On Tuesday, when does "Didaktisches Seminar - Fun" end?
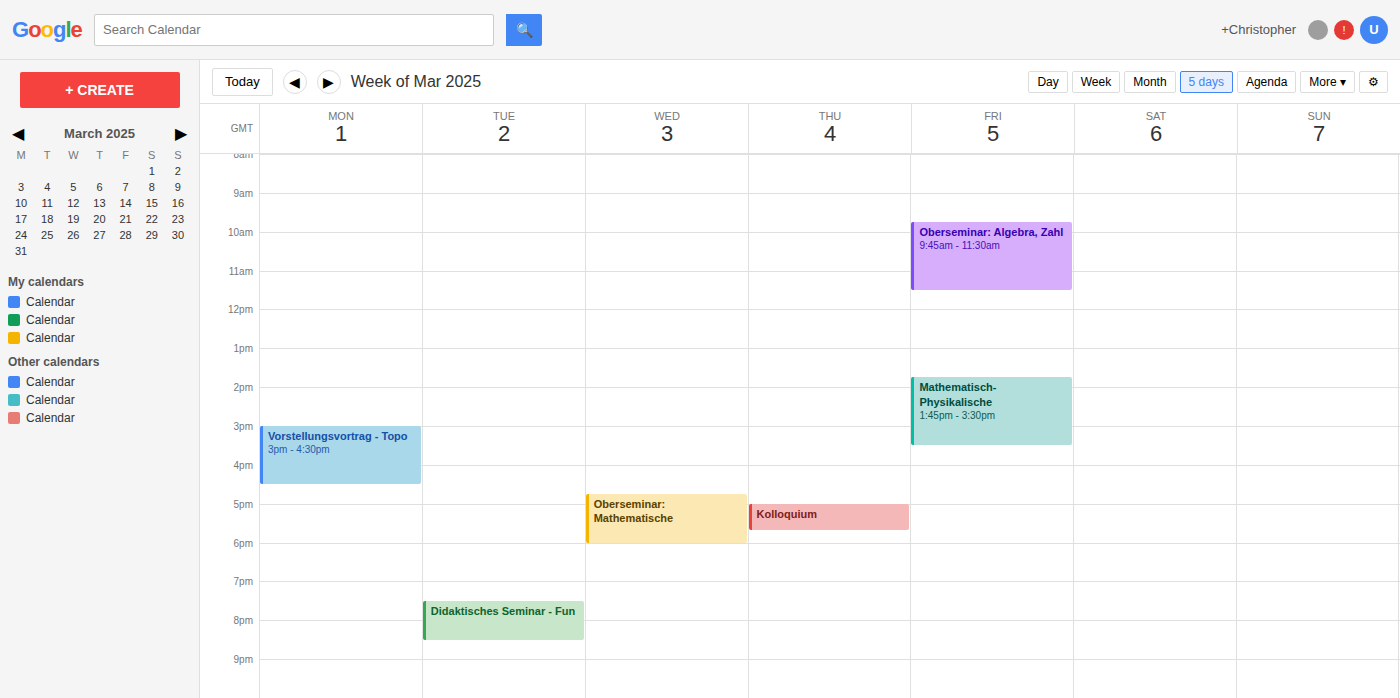
8:30 PM